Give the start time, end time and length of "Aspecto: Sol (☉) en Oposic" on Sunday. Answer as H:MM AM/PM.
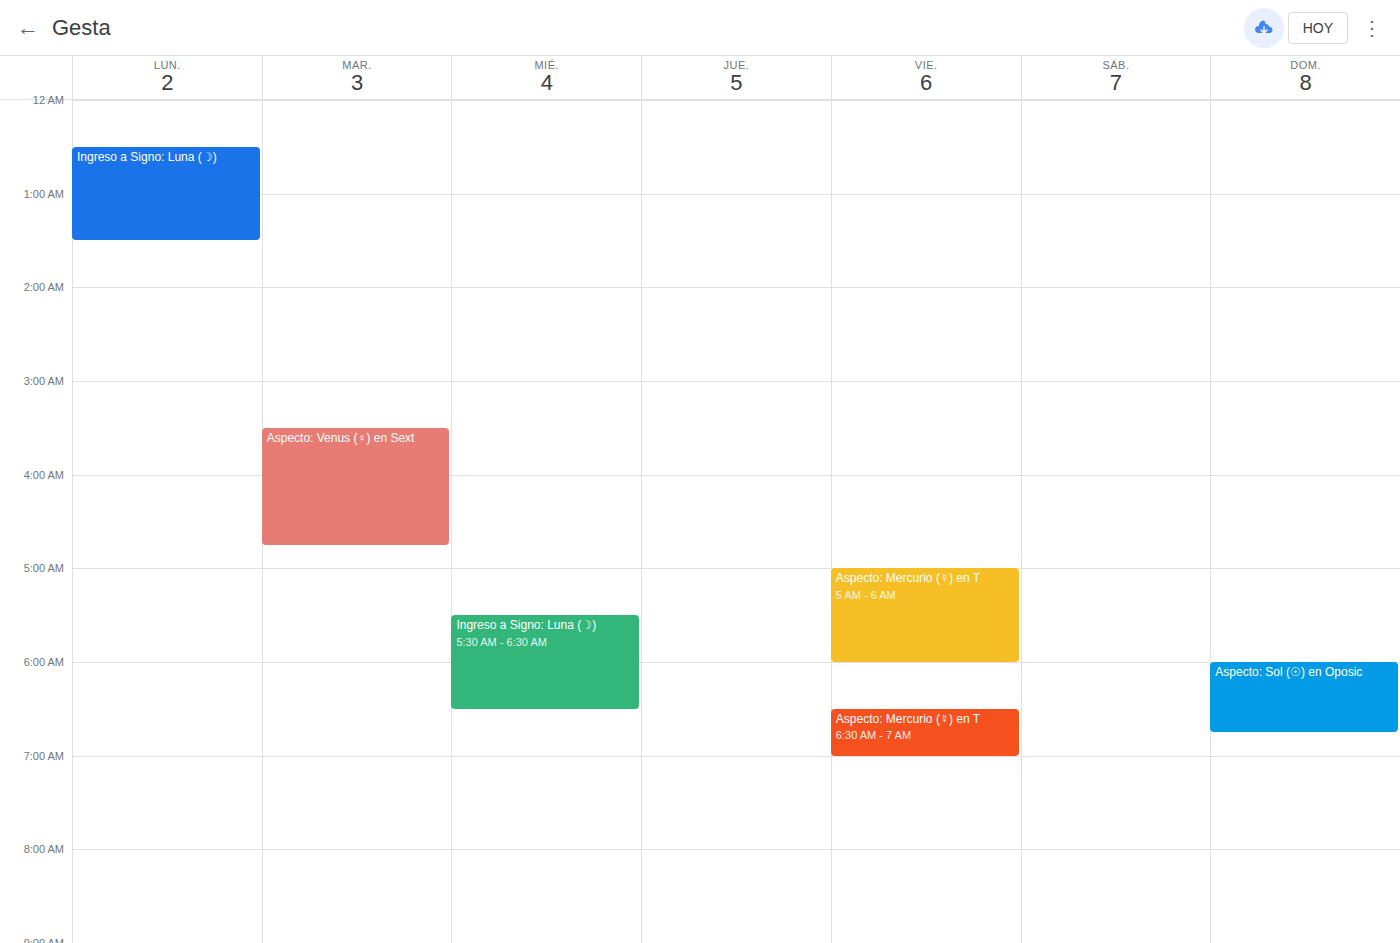
6:00 AM to 6:45 AM, 45 minutes